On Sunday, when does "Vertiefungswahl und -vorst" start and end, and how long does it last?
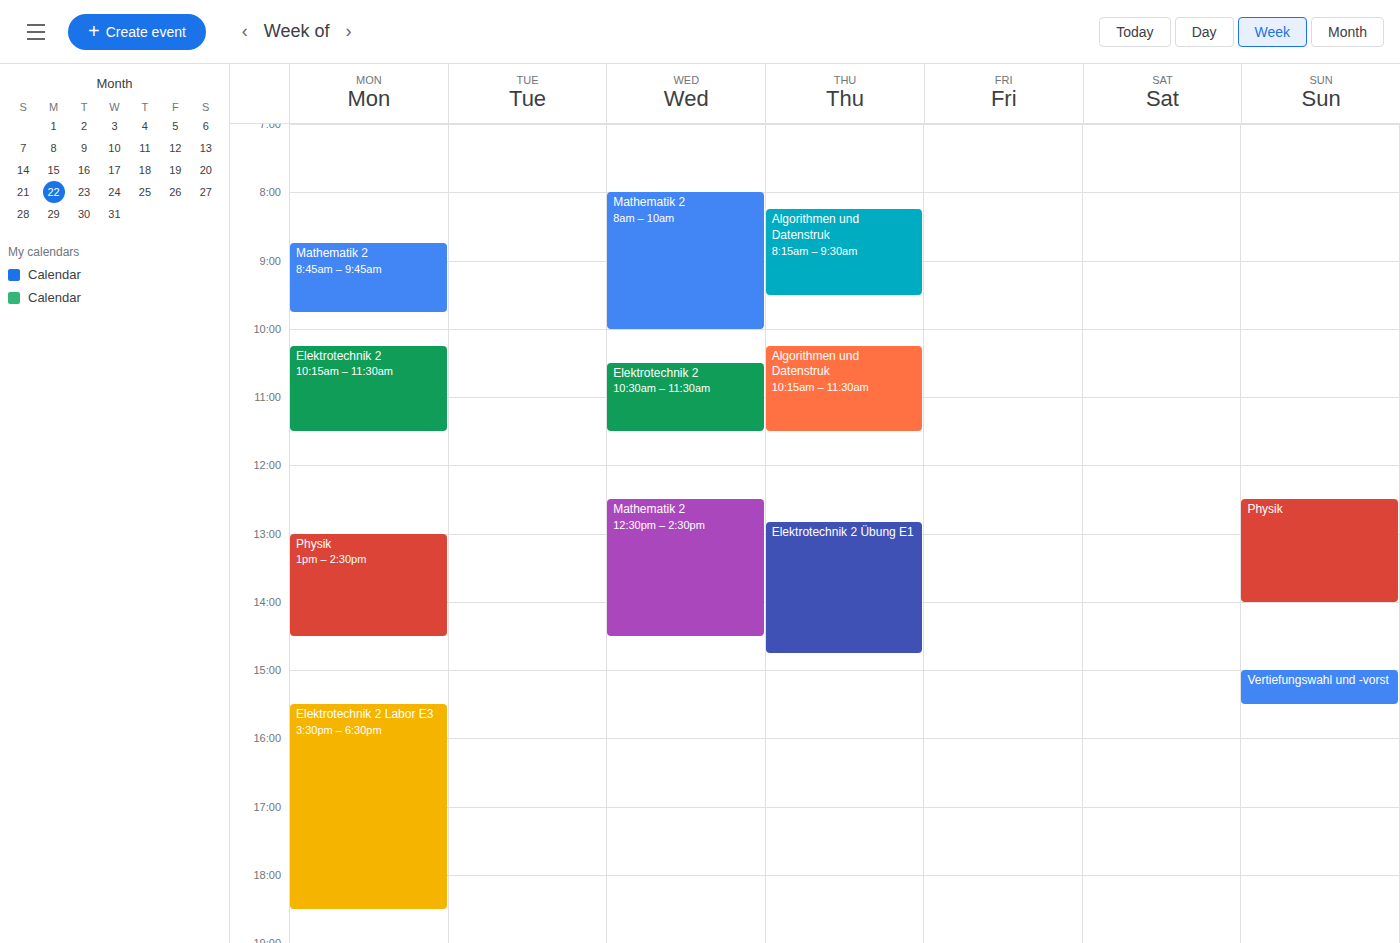
3:00 PM to 3:30 PM, 30 minutes